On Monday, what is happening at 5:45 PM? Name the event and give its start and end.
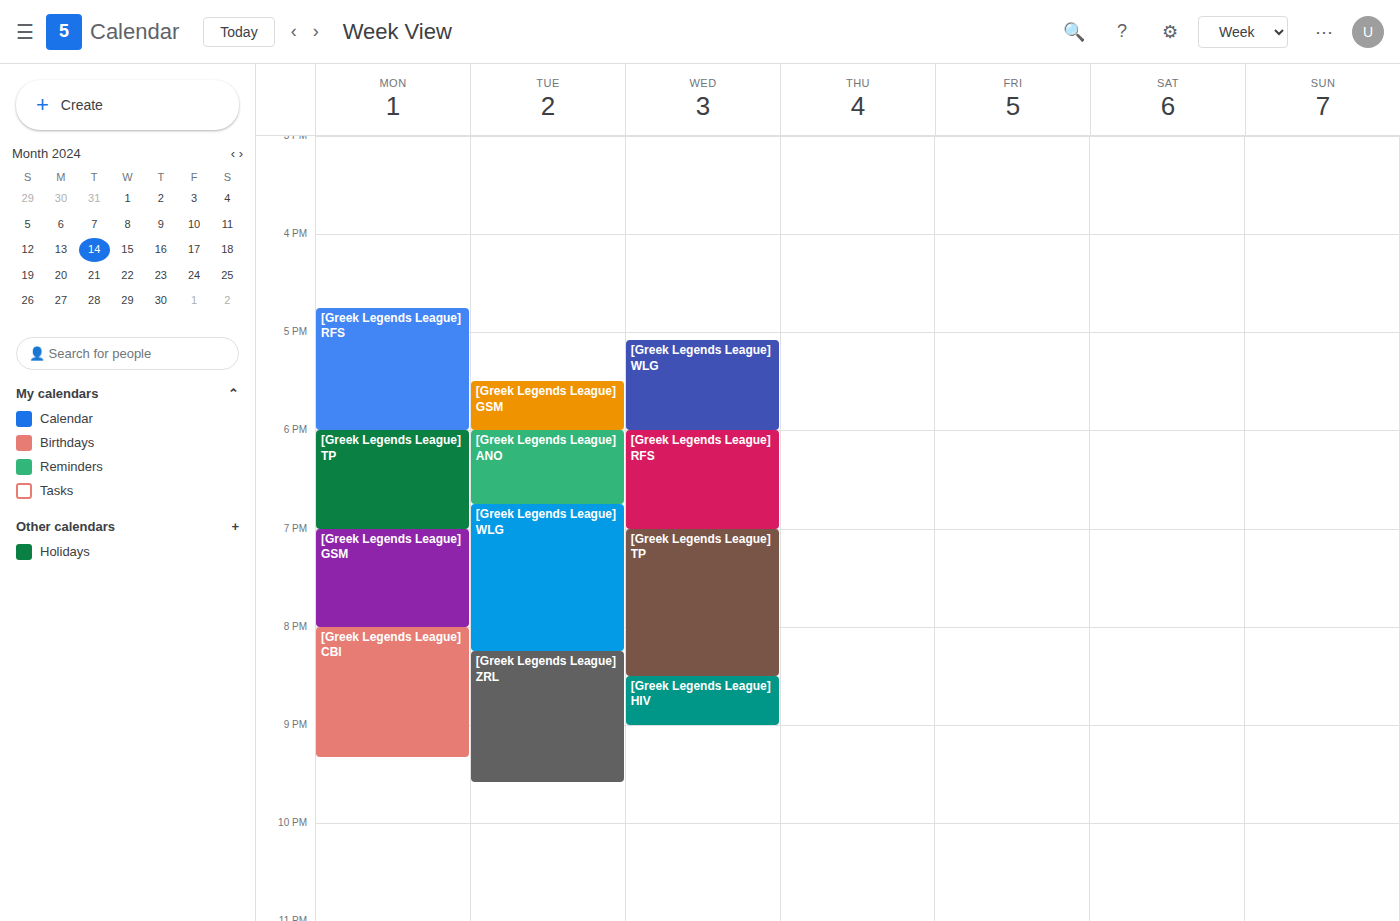
"[Greek Legends League] RFS", 4:45 PM to 6:00 PM